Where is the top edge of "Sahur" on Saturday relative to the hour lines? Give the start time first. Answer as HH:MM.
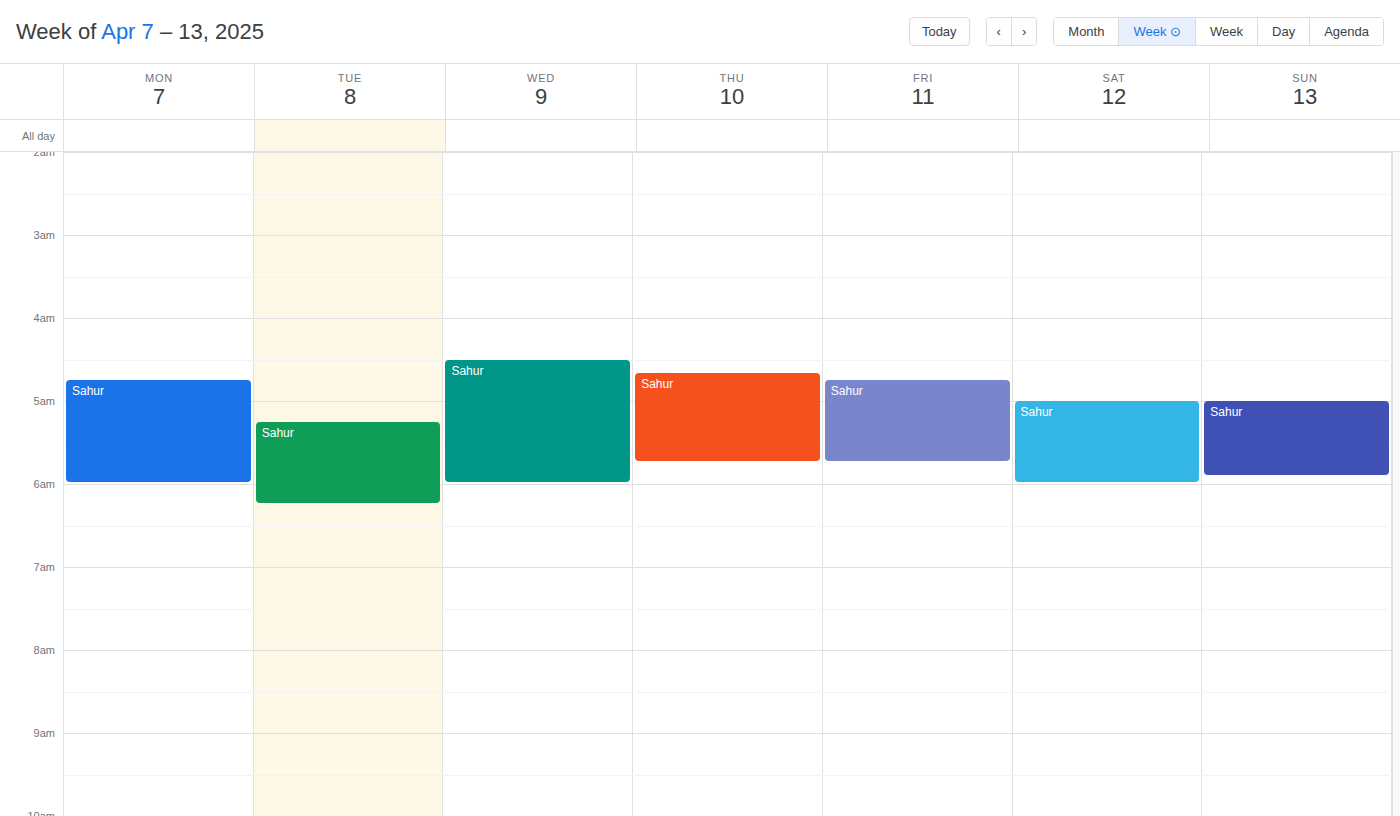
05:00 -- exactly on the 05:00 line.